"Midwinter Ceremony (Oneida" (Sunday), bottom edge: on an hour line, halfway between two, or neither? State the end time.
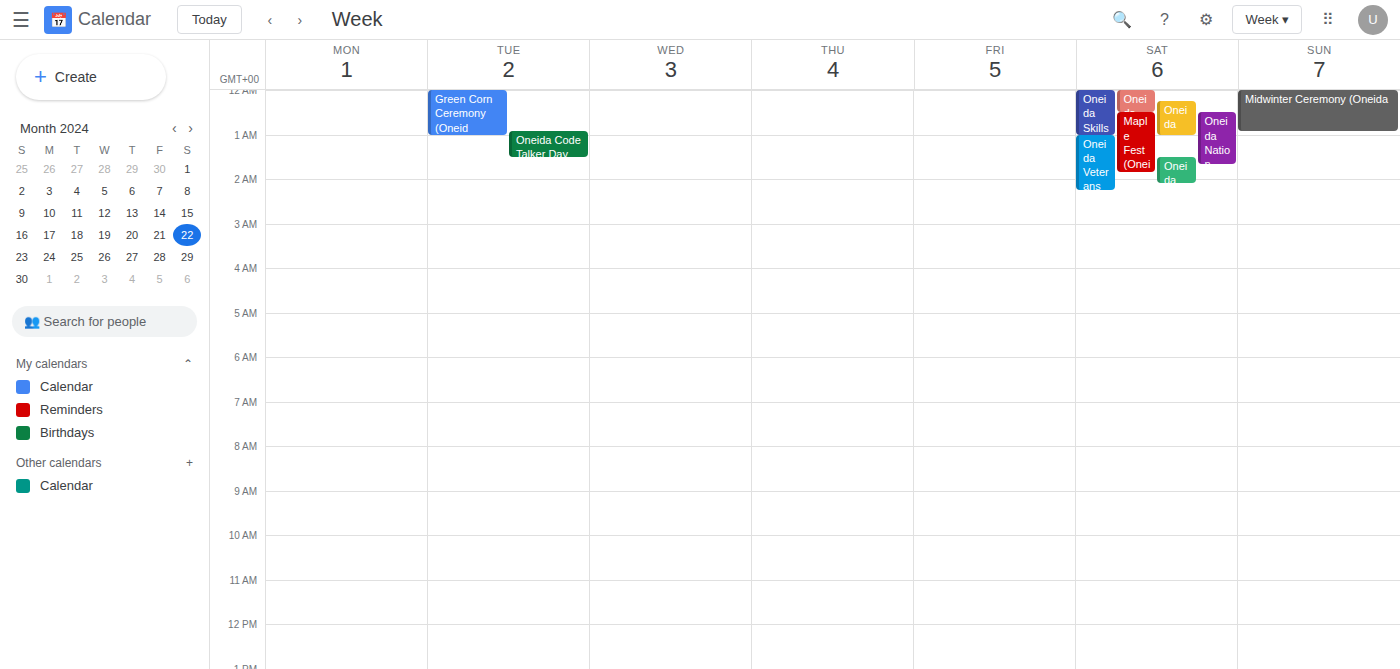
12:55 AM -- neither: 55 minutes below the 12 AM line and 5 minutes above the 1 AM line.